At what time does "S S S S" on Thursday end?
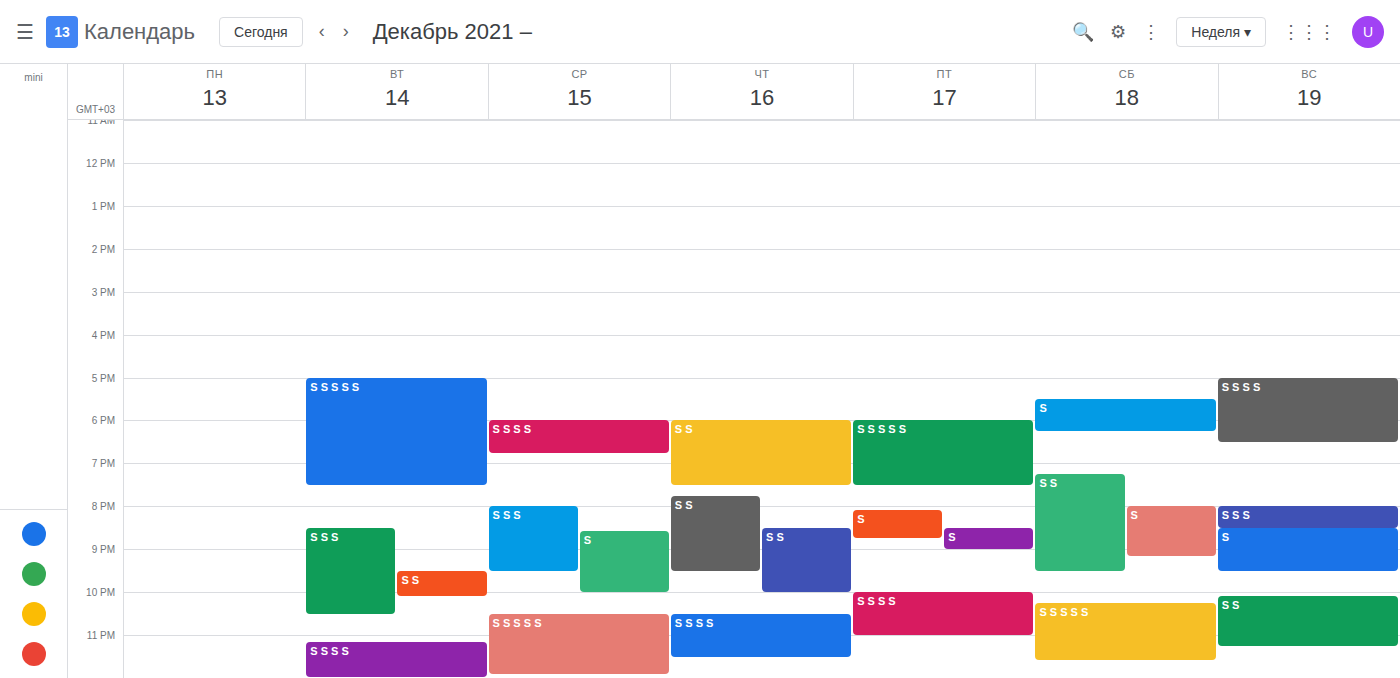
11:30 PM